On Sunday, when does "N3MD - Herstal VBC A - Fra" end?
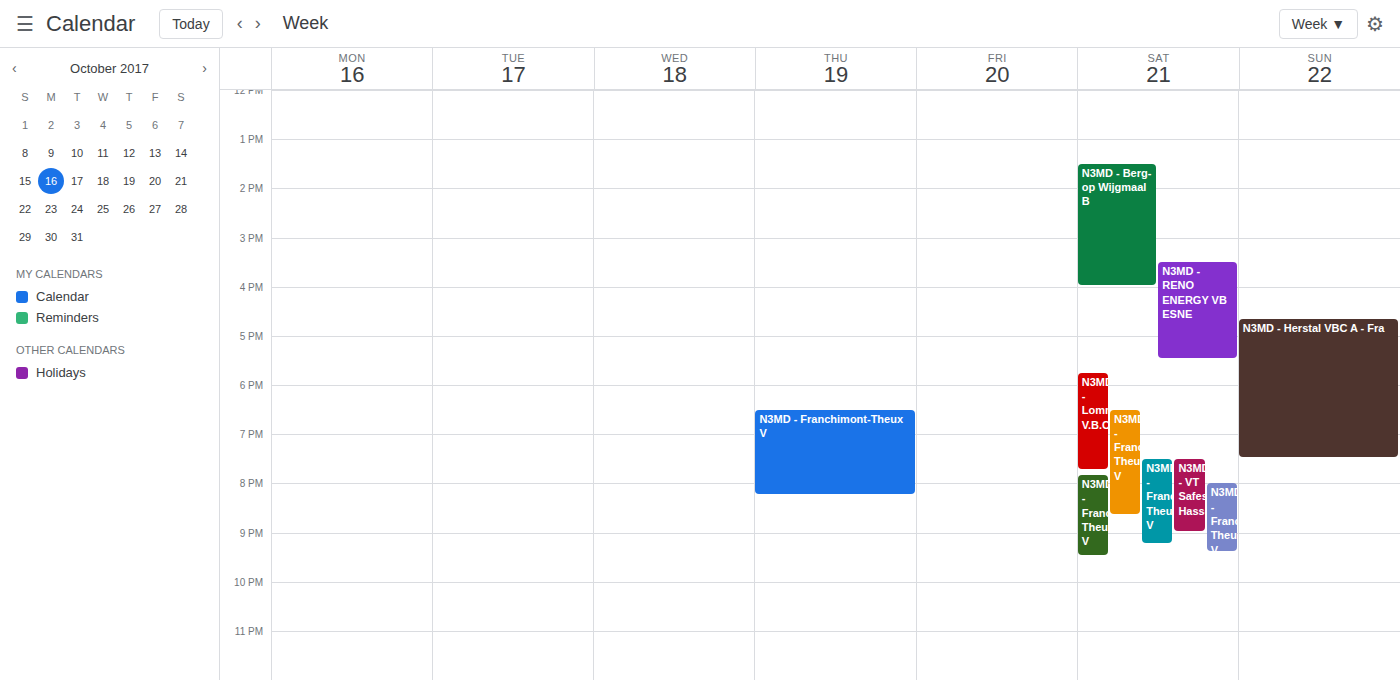
7:30 PM